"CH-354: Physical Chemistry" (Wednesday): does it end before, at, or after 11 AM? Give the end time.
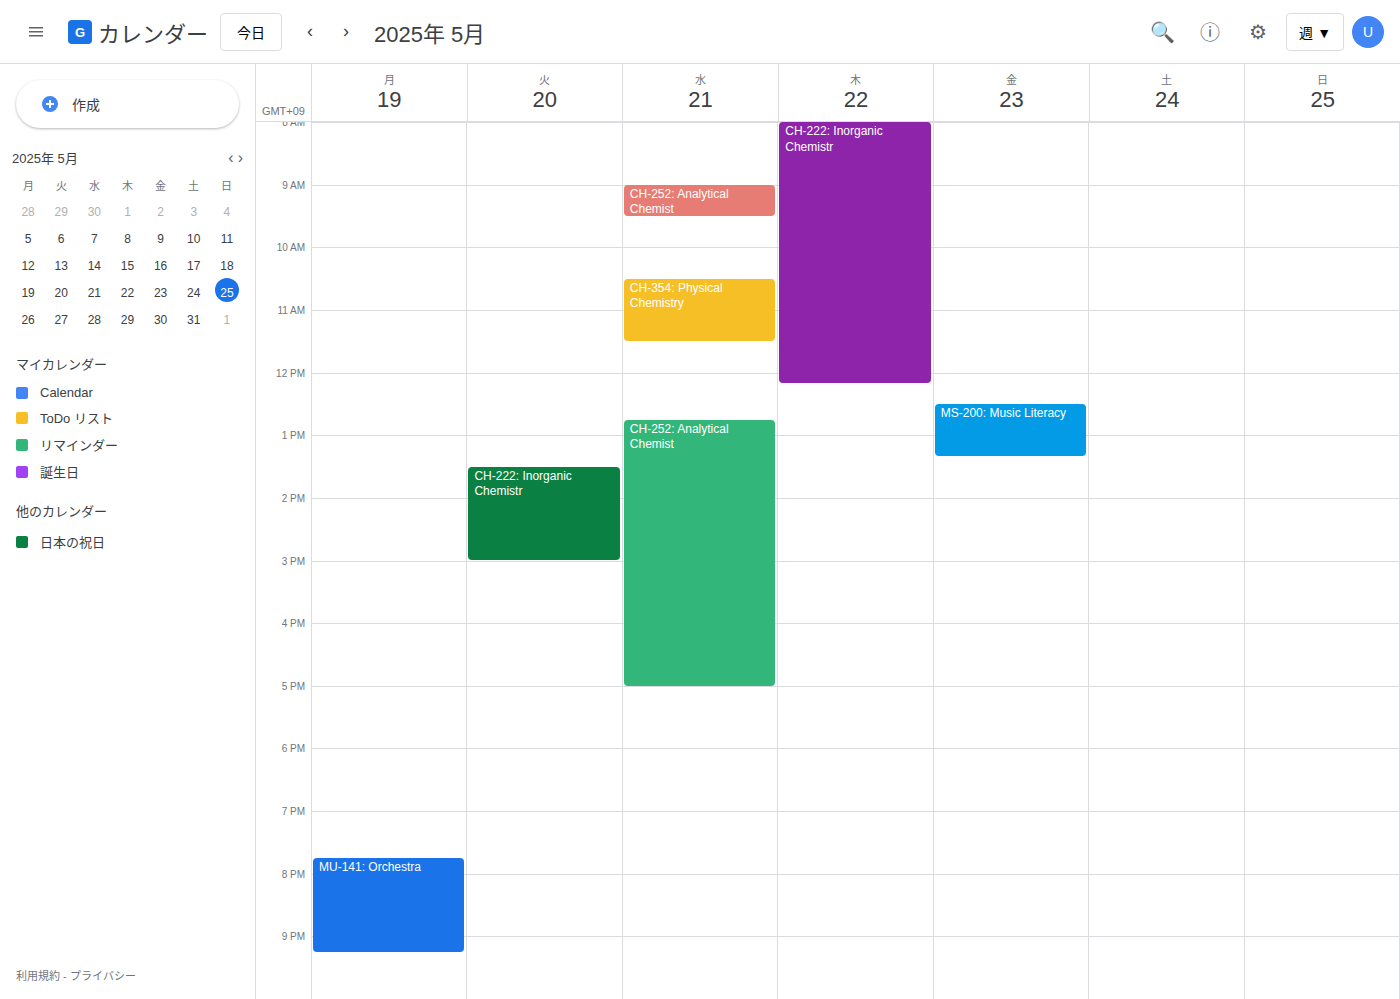
11:30 AM -- after 11 AM, 30 minutes below the 11 AM line.